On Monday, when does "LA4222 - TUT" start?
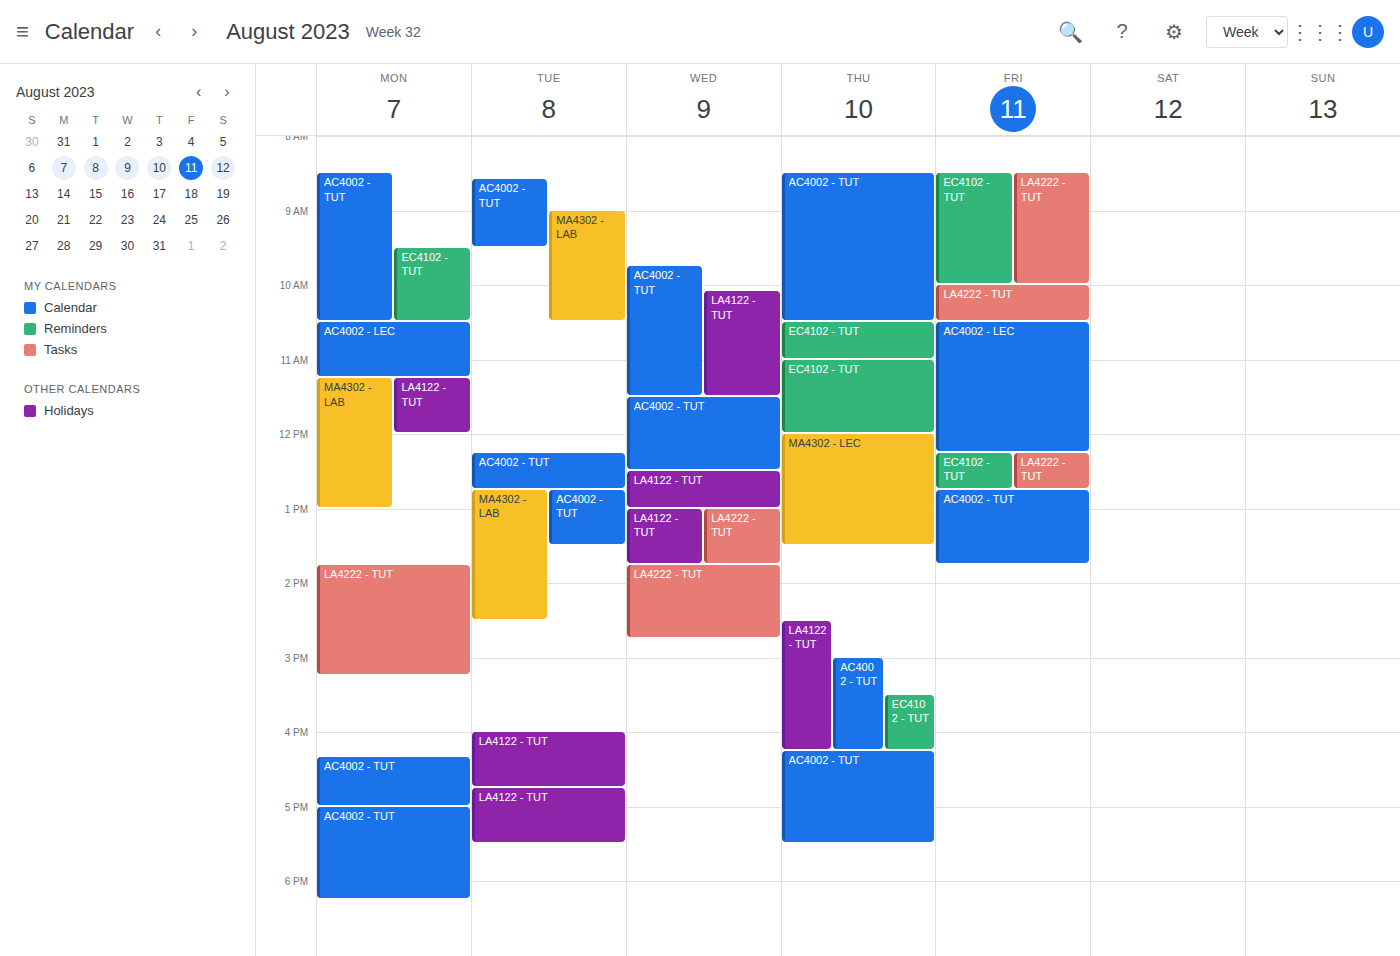
1:45 PM